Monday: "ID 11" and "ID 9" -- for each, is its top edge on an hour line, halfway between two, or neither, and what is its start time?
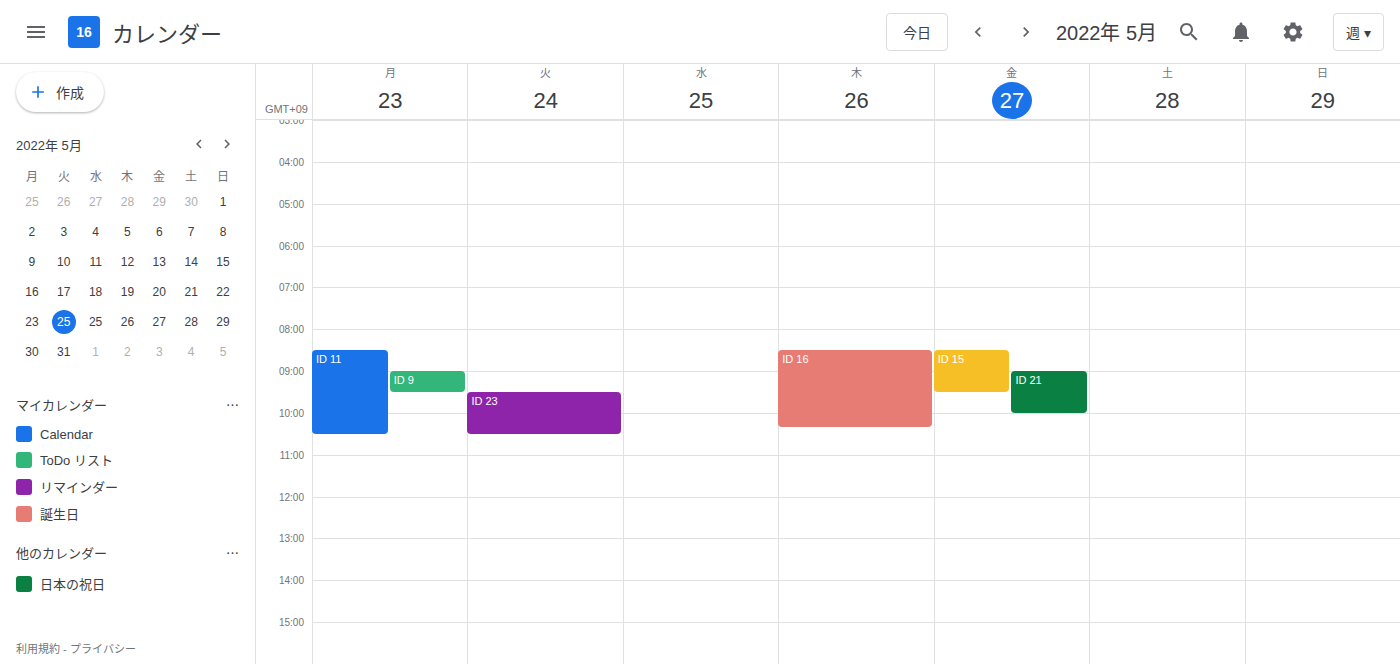
"ID 11": 8:30 AM, halfway between the 8 AM and 9 AM lines. "ID 9": 9:00 AM, exactly on the 9 AM line.